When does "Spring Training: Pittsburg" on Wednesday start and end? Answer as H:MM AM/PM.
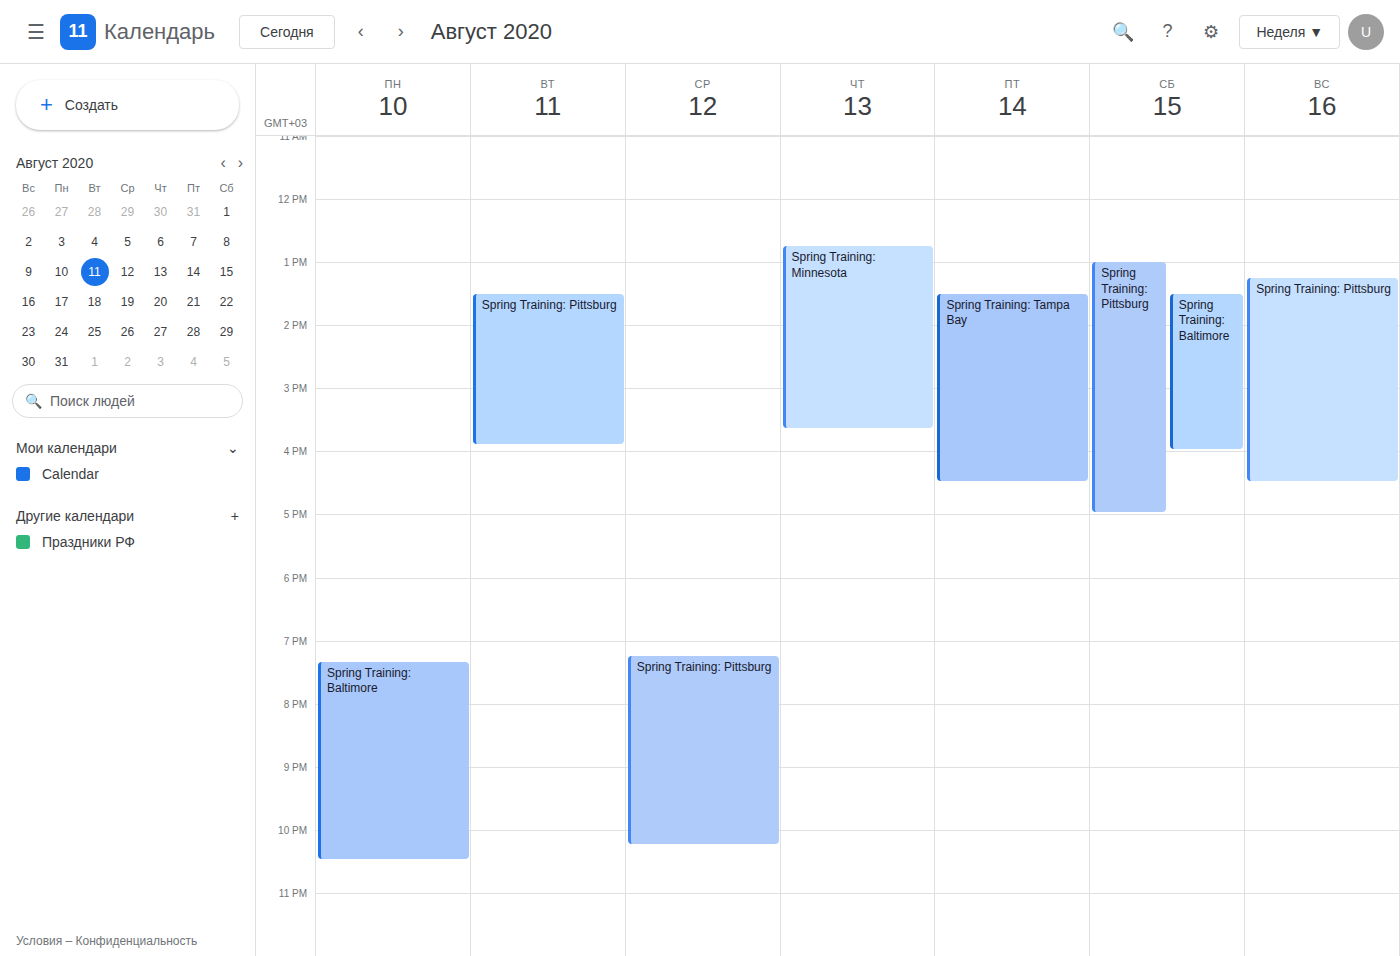
7:15 PM to 10:15 PM